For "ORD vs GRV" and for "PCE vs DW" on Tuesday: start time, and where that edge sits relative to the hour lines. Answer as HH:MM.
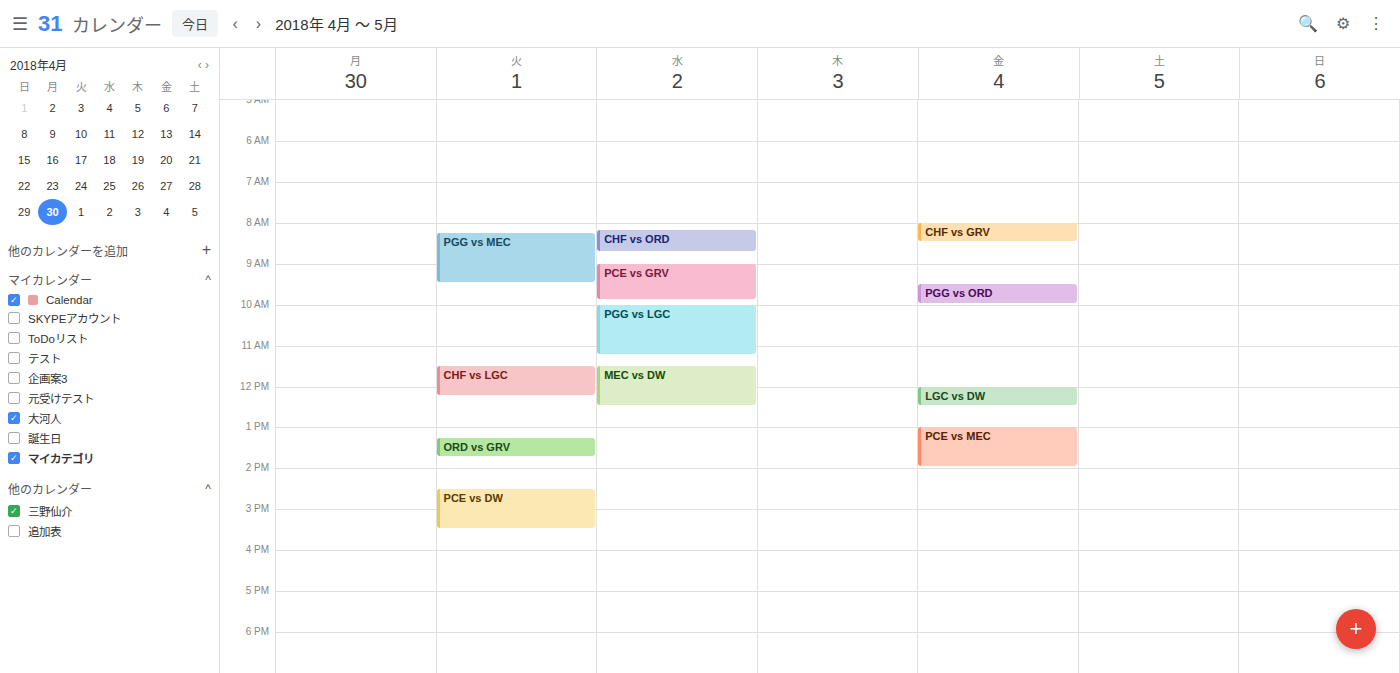
"ORD vs GRV": 13:15, neither: a quarter of the way from the 13:00 line to the 14:00 line. "PCE vs DW": 14:30, halfway between the 14:00 and 15:00 lines.